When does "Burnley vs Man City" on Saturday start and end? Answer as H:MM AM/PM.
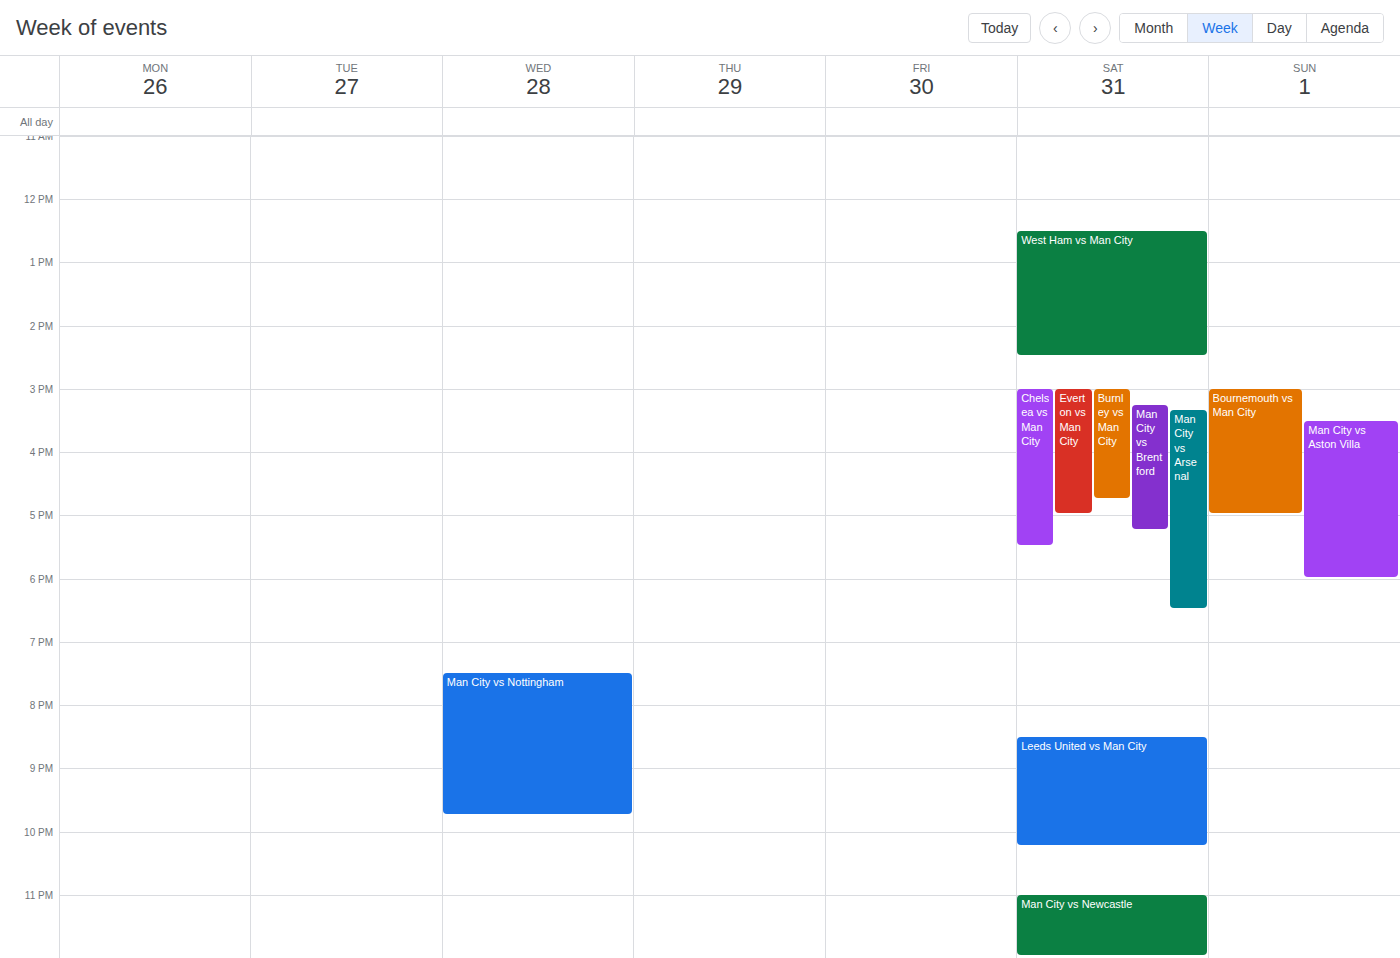
3:00 PM to 4:45 PM